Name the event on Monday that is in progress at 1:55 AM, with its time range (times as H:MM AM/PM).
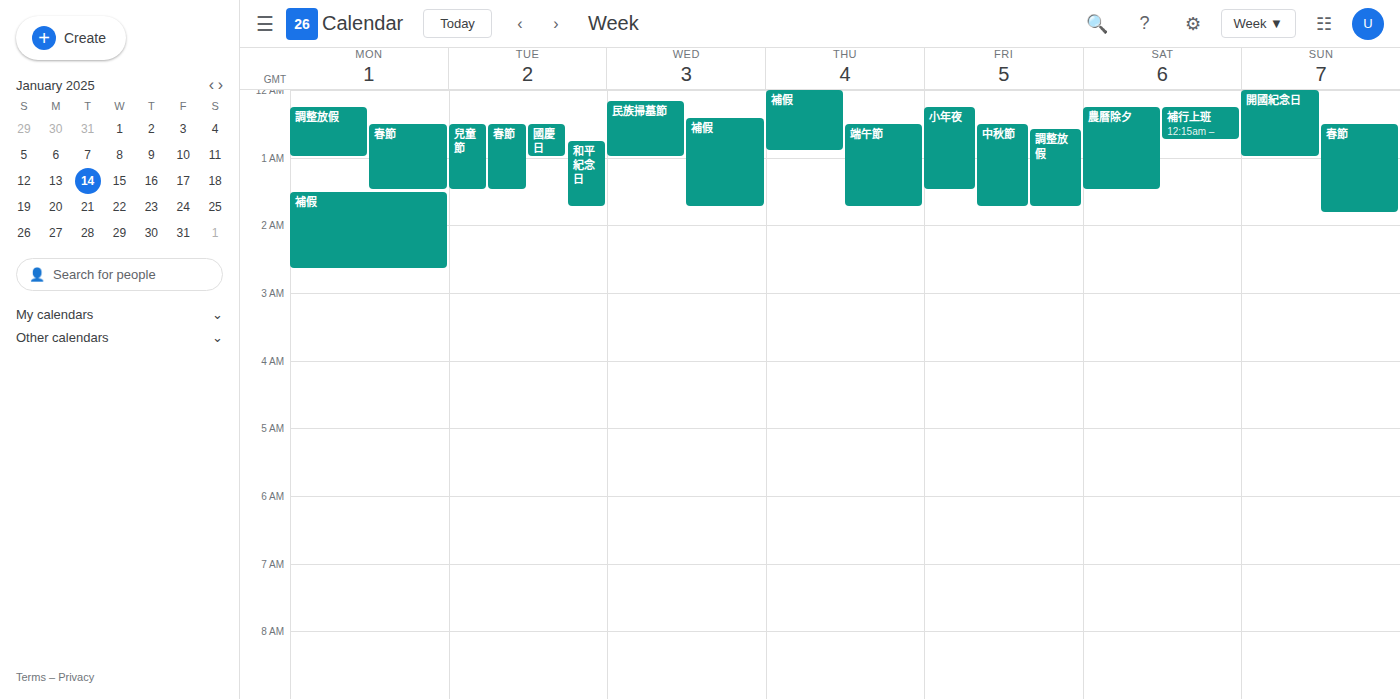
"補假", 1:30 AM to 2:40 AM